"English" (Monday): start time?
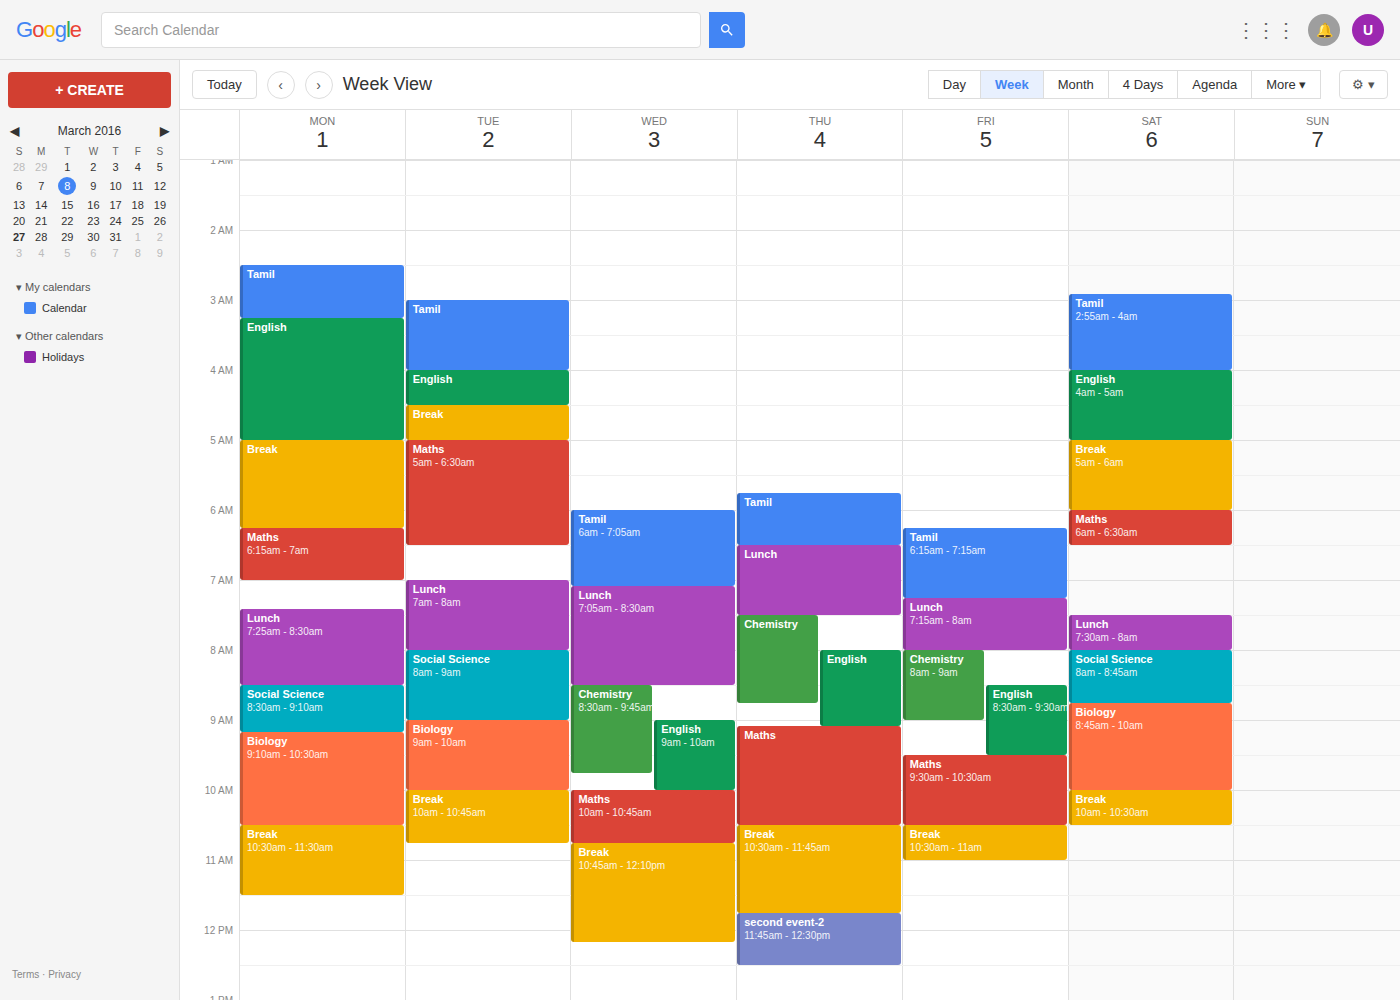
3:15 AM